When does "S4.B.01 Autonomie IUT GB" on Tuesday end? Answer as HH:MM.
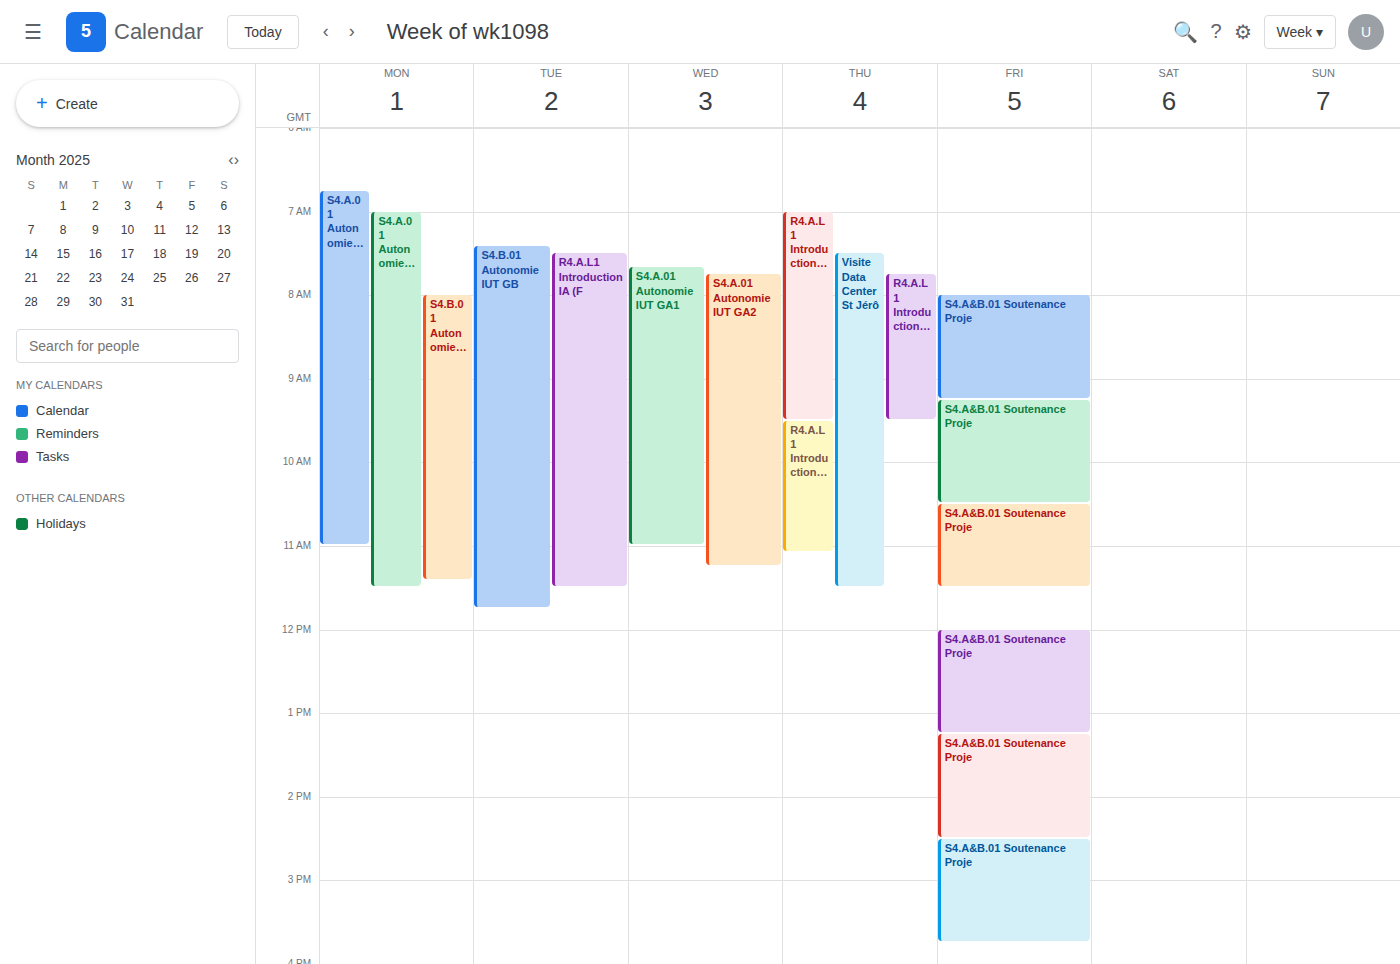
11:45